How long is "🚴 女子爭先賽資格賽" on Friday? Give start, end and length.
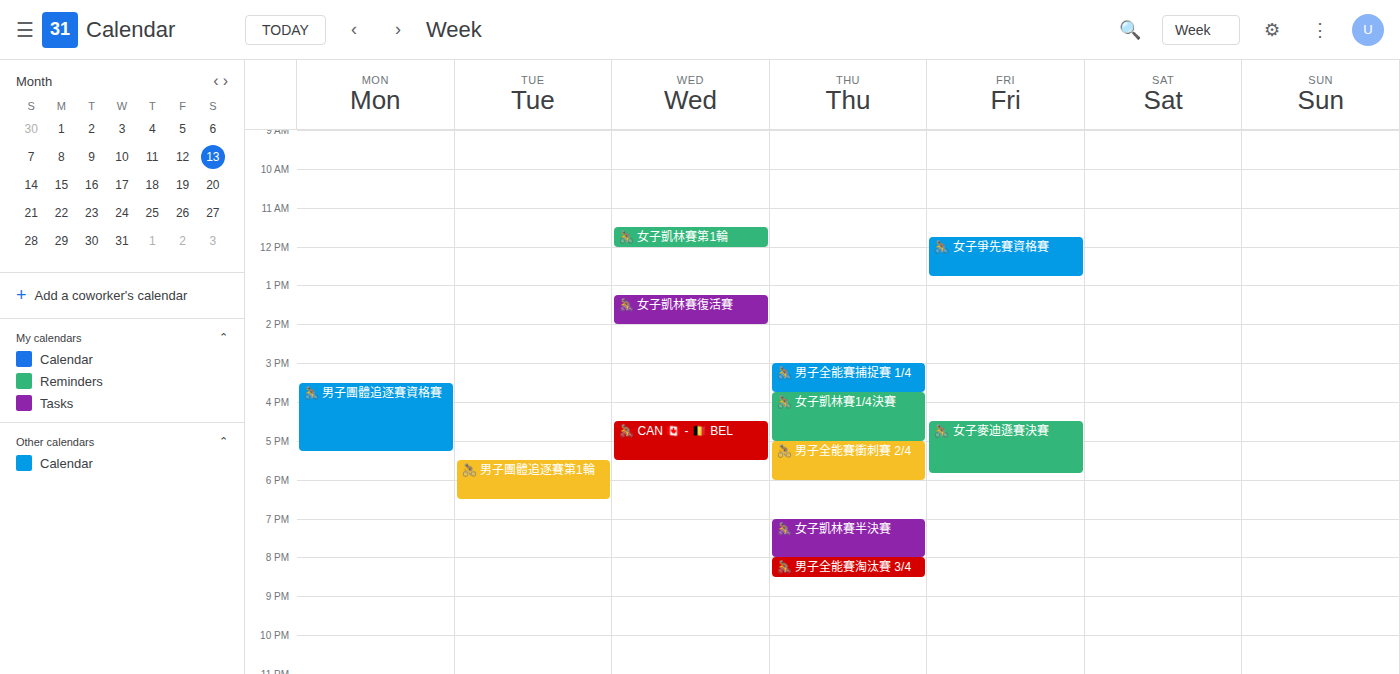
11:45 AM to 12:45 PM, 1 hour